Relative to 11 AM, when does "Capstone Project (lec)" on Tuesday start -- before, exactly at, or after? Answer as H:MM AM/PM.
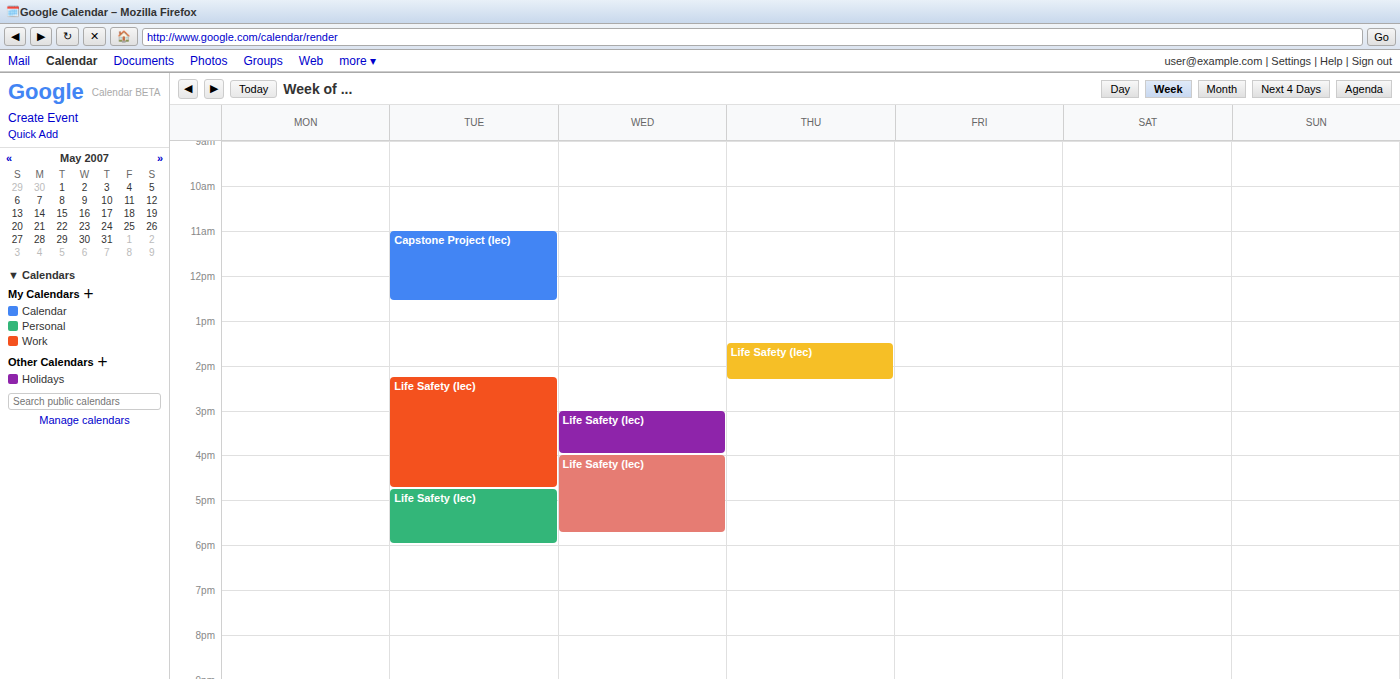
11:00 AM -- exactly at 11 AM, on the 11 AM line.